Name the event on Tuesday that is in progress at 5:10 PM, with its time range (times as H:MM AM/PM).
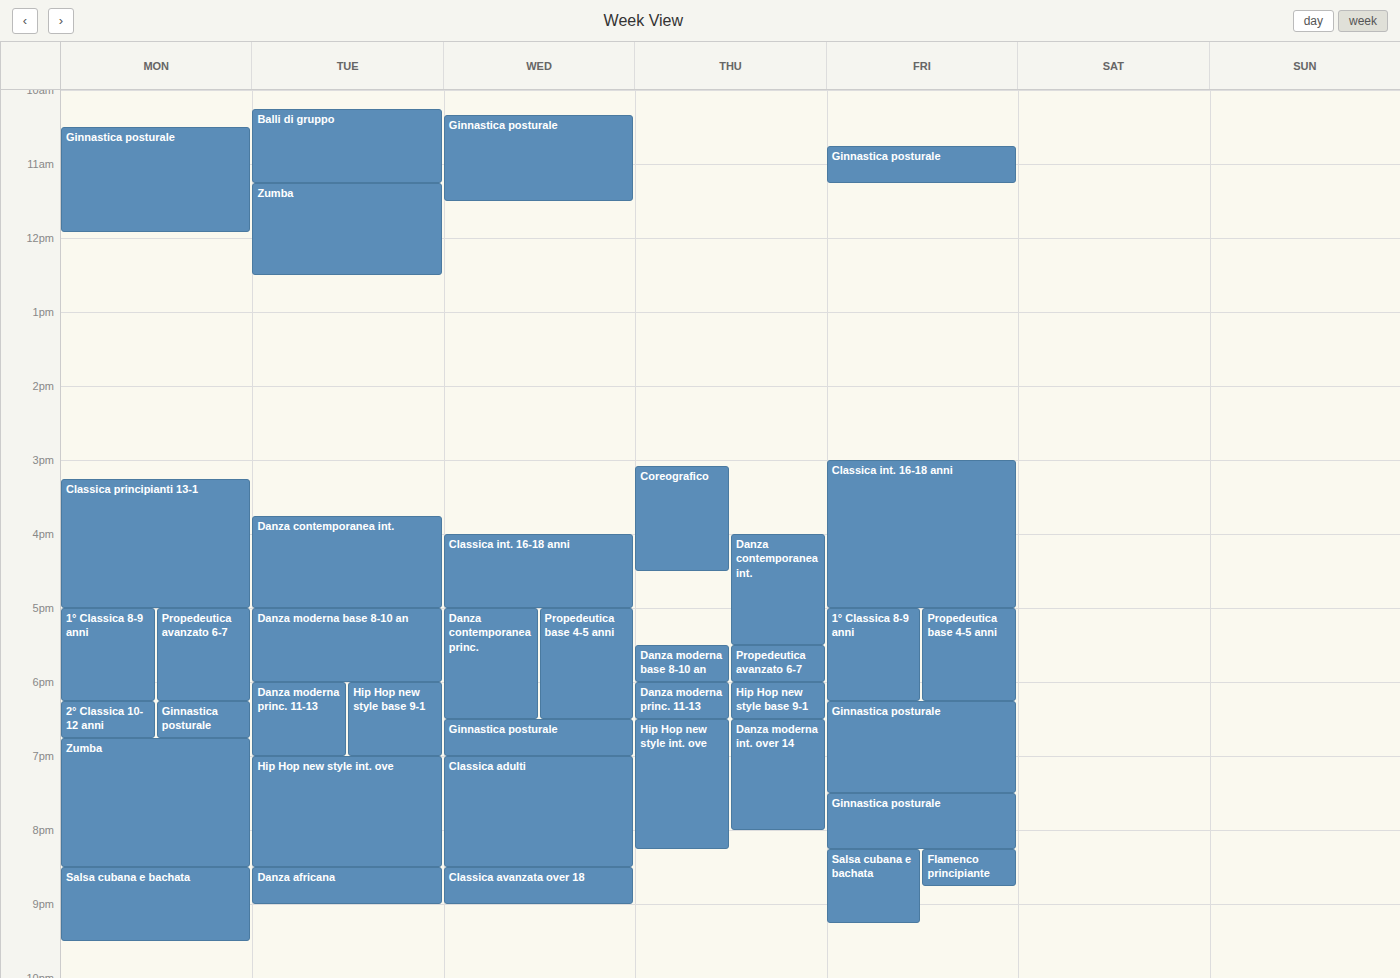
"Danza moderna base 8-10 an", 5:00 PM to 6:00 PM